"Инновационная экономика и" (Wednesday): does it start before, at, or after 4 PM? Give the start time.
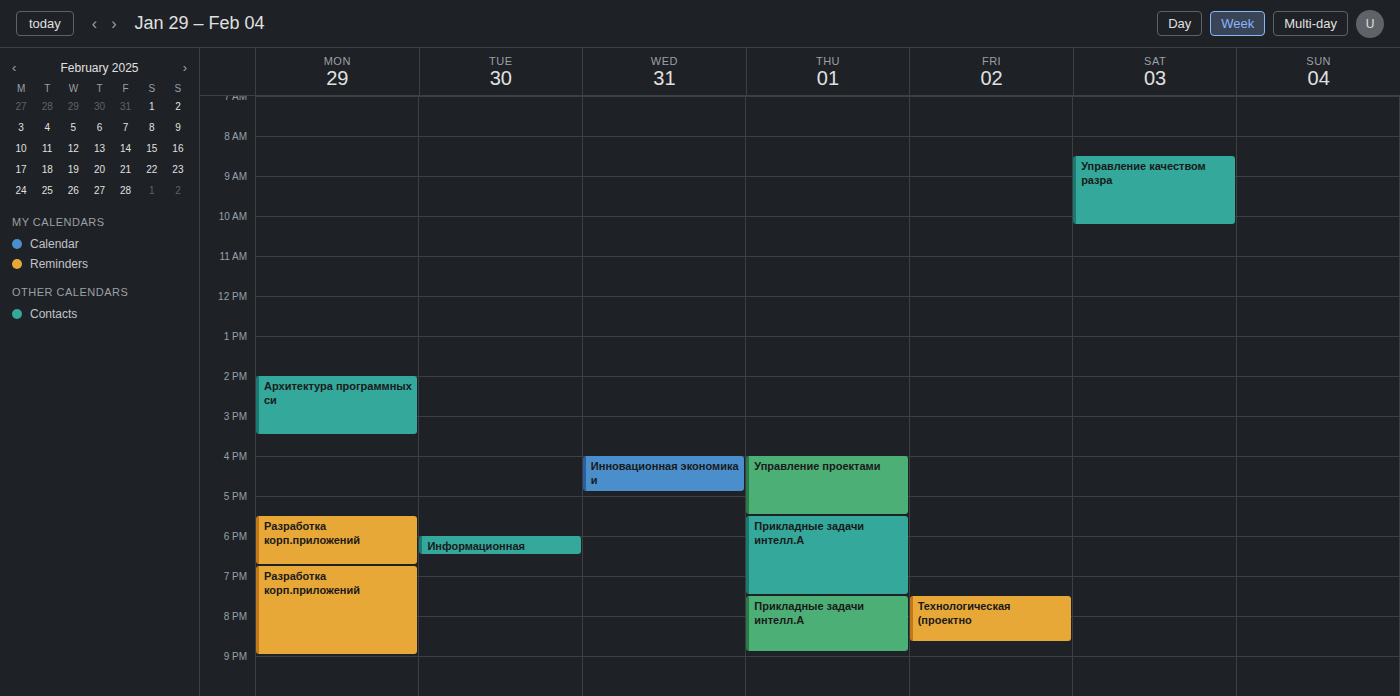
4:00 PM -- exactly at 4 PM, on the 4 PM line.